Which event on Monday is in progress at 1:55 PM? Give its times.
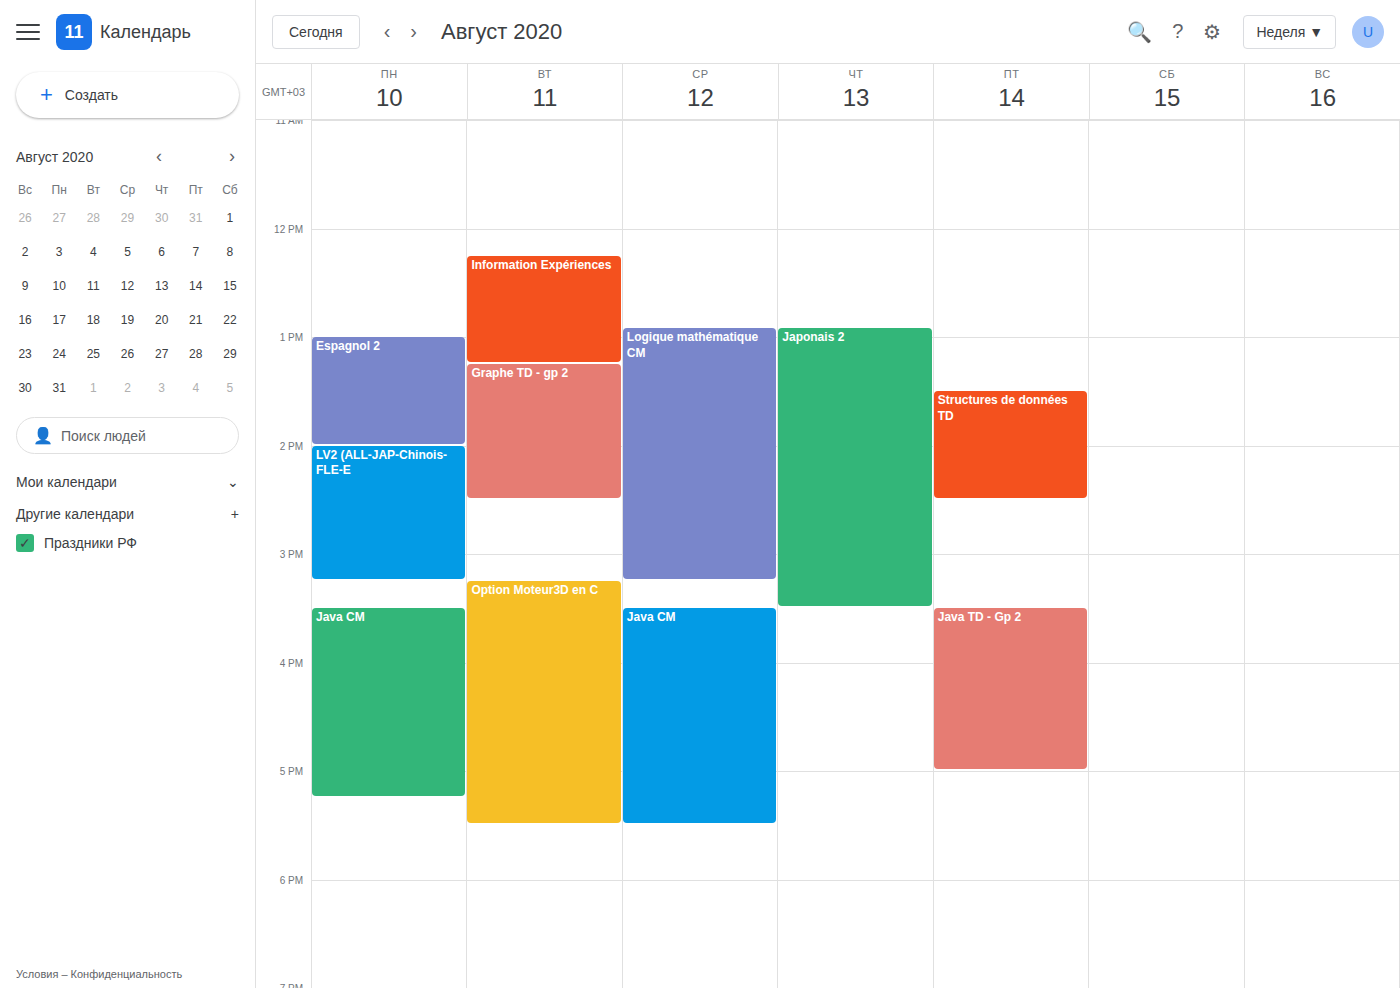
"Espagnol 2", 1:00 PM to 2:00 PM